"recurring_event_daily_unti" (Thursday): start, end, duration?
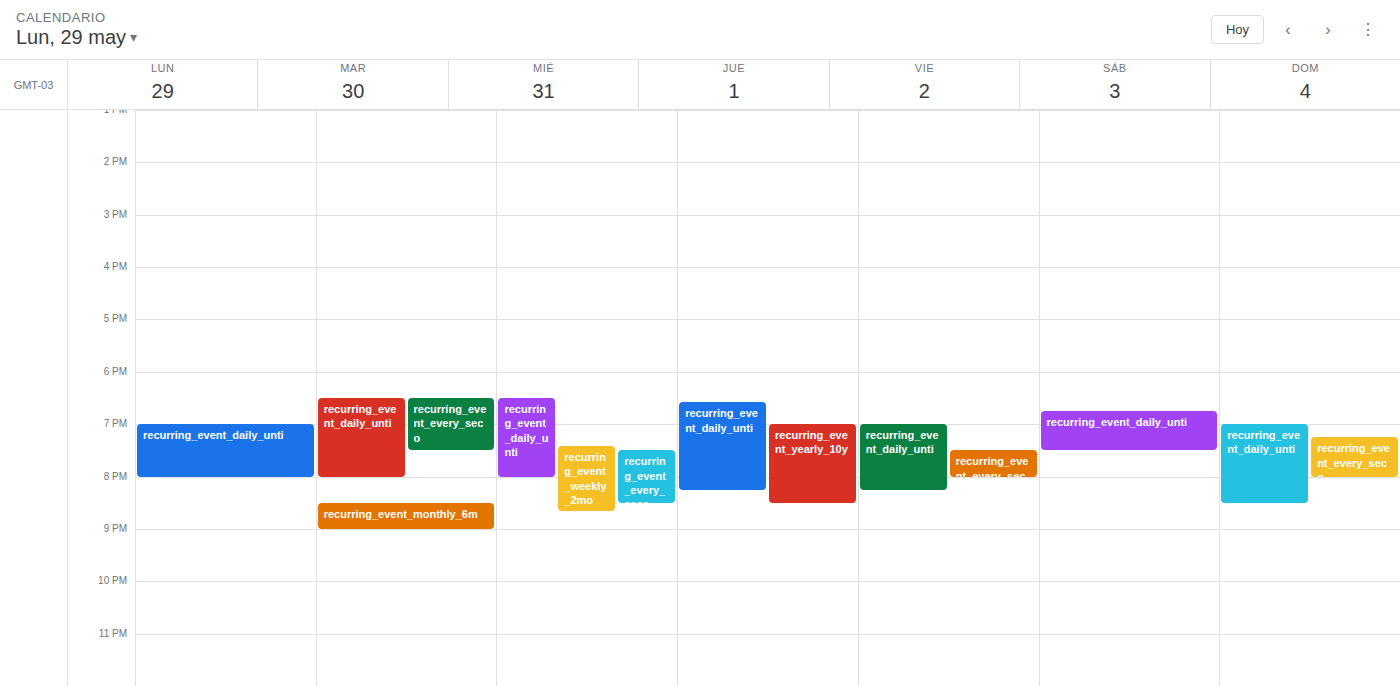
6:35 PM to 8:15 PM, 1 hour 40 minutes